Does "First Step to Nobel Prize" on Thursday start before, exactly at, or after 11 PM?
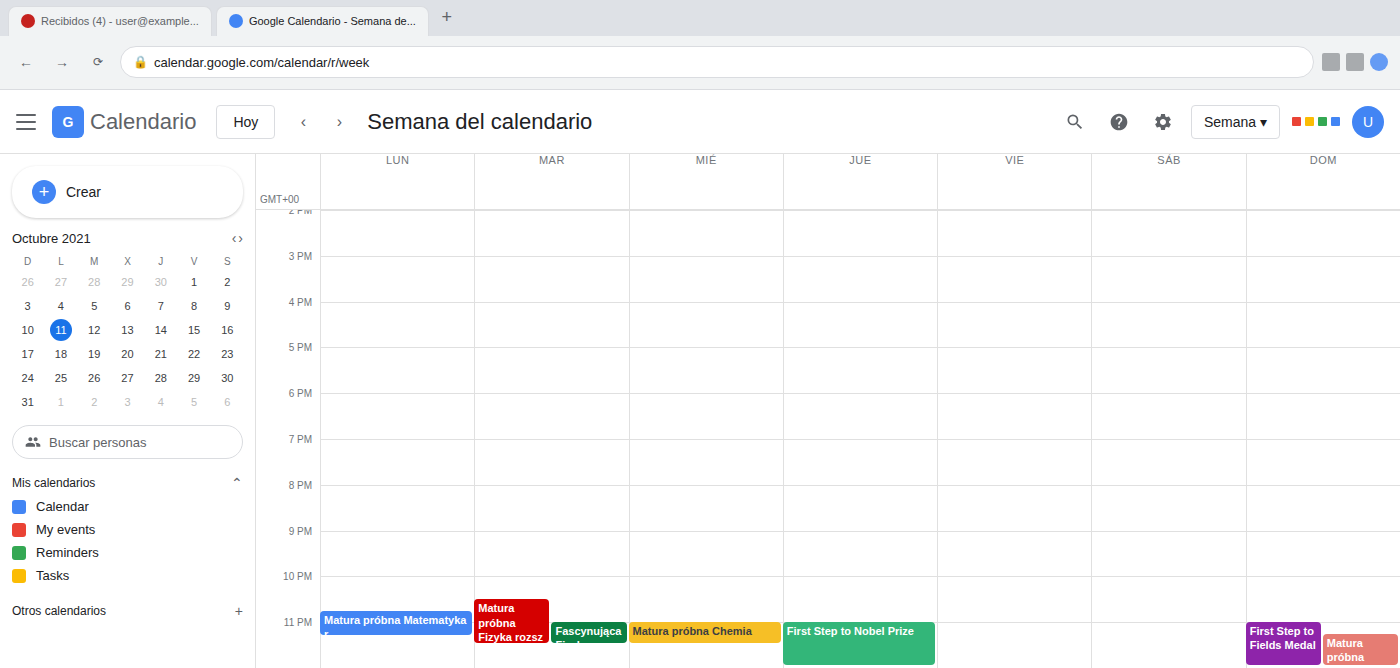
11:00 PM -- exactly at 11 PM, on the 11 PM line.